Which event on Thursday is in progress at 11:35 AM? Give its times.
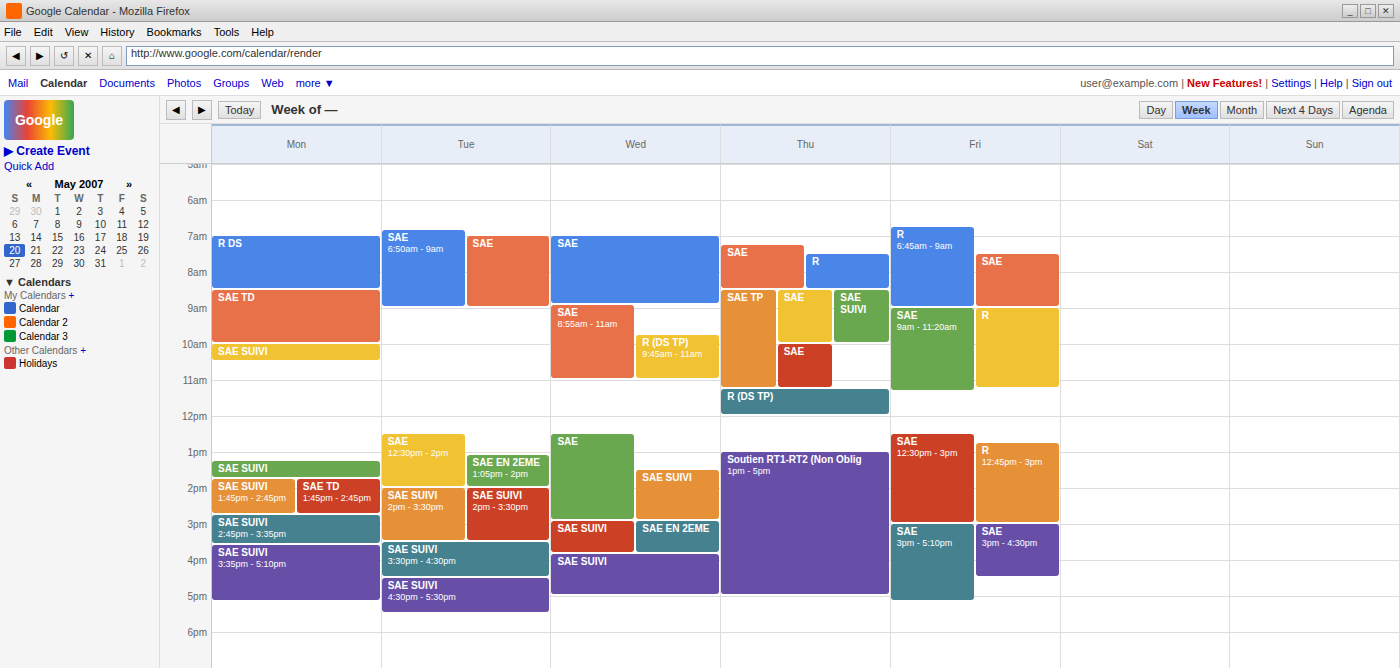
"R (DS TP)", 11:15 AM to 12:00 PM